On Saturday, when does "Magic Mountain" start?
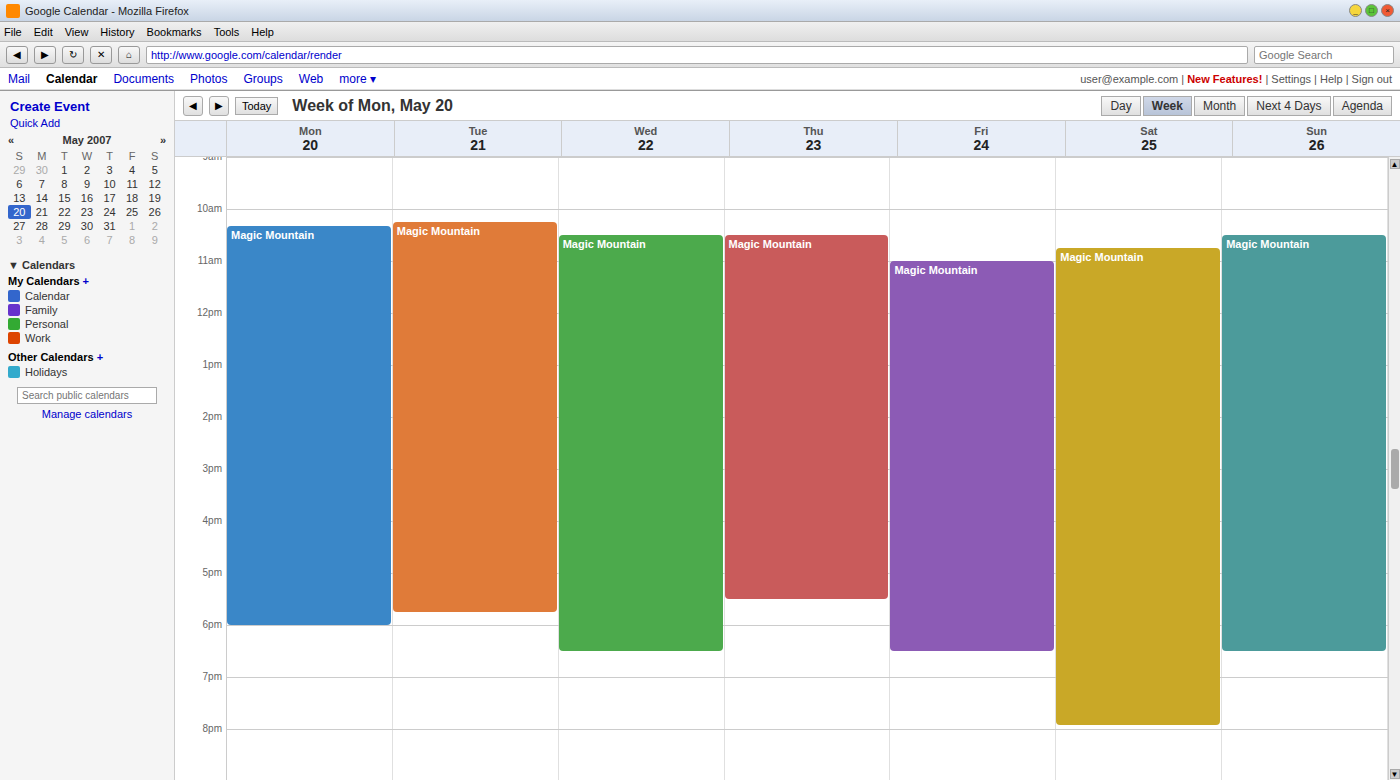
10:45 AM